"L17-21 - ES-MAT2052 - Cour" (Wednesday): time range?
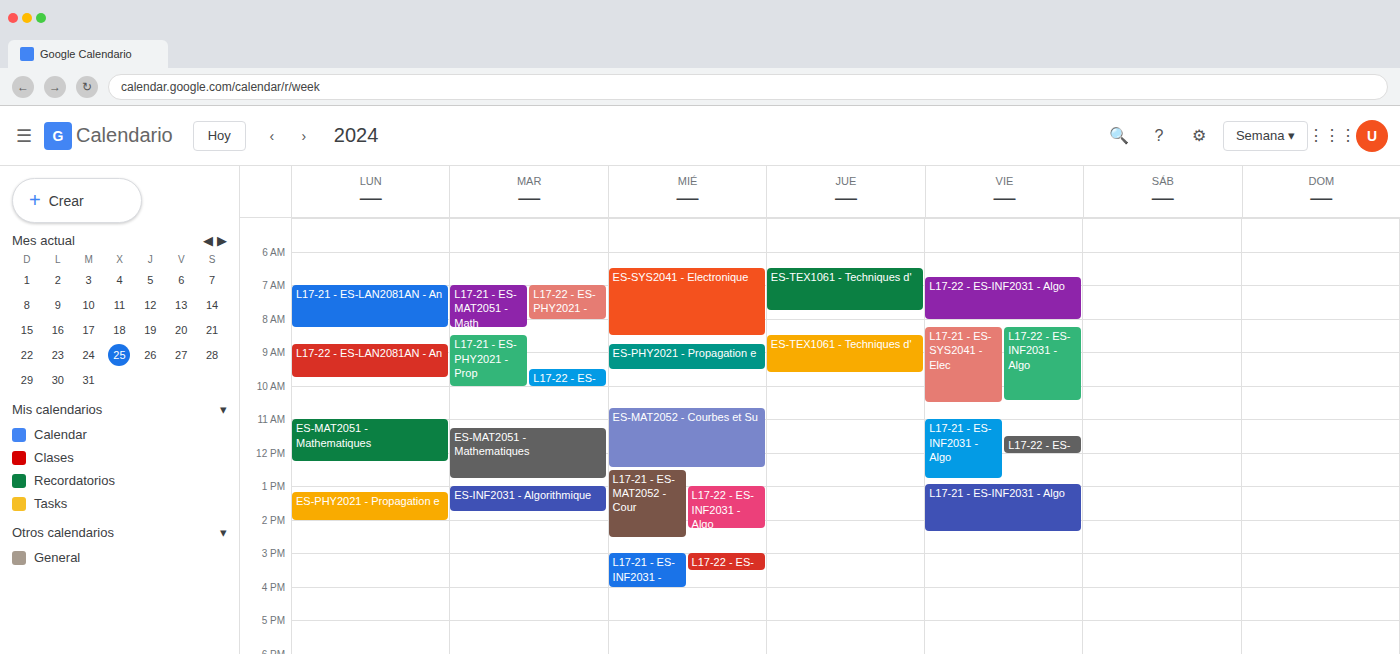
12:30 to 14:30